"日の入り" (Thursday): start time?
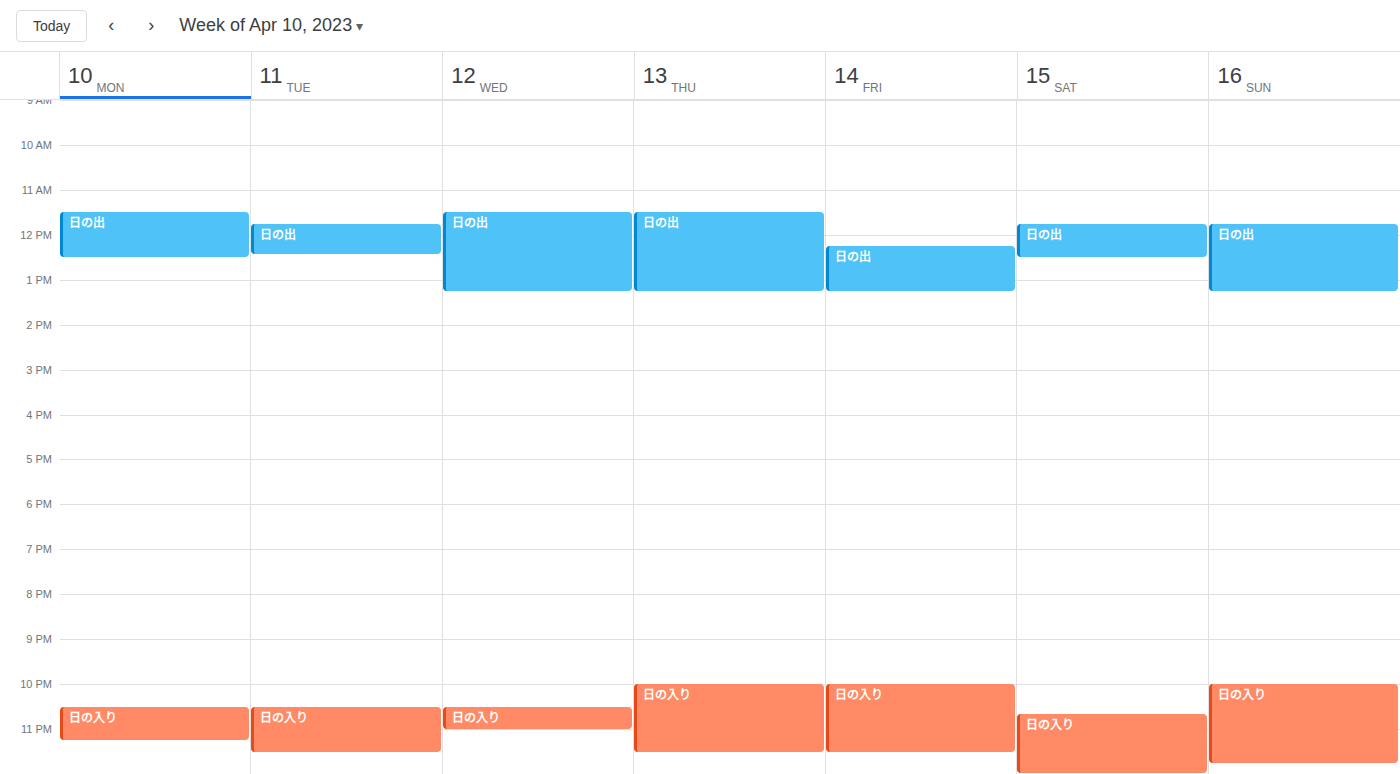
10:00 PM